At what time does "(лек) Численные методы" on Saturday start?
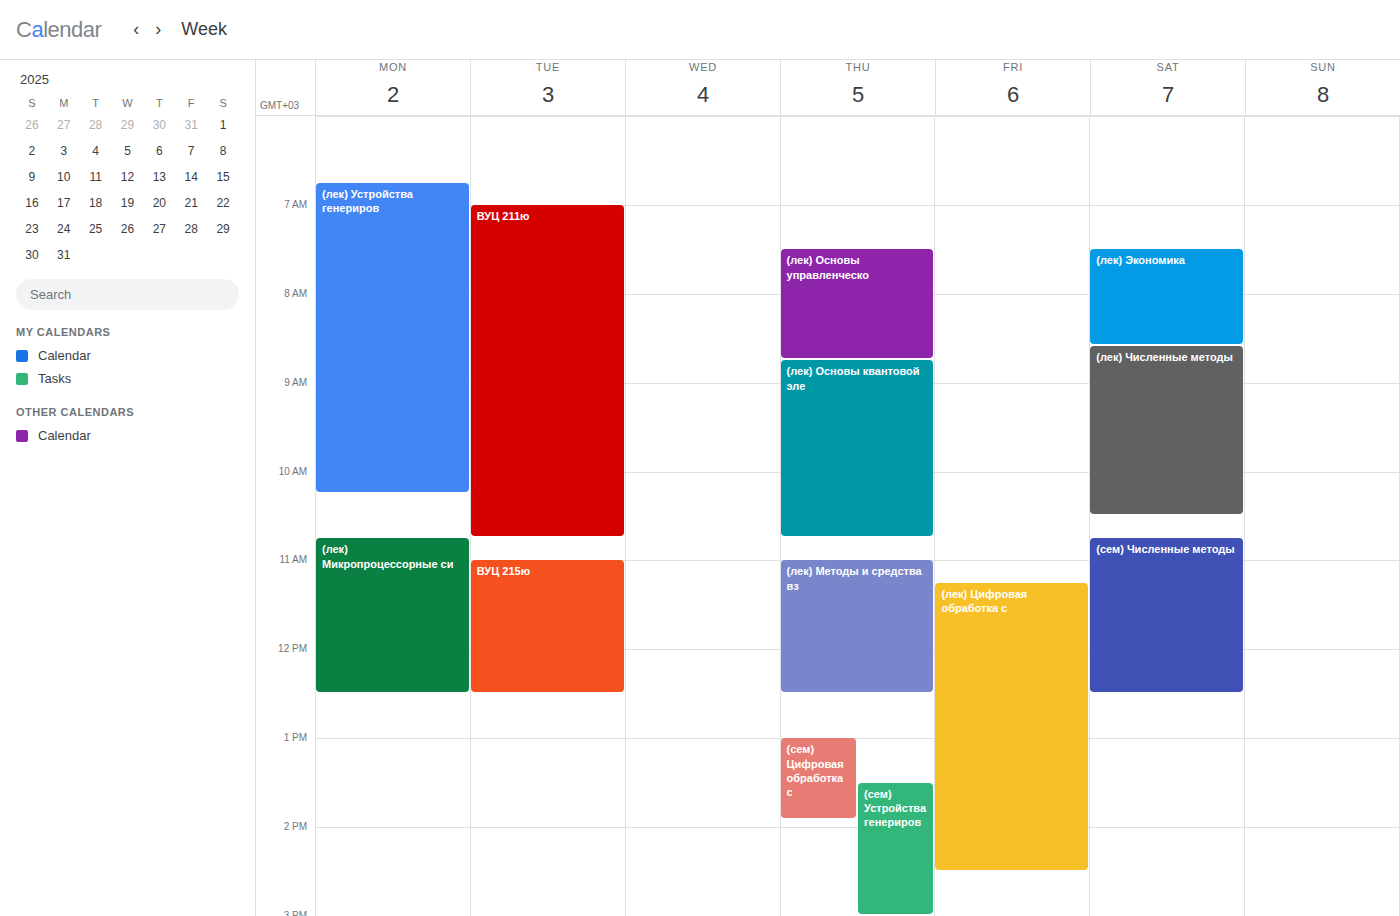
08:35